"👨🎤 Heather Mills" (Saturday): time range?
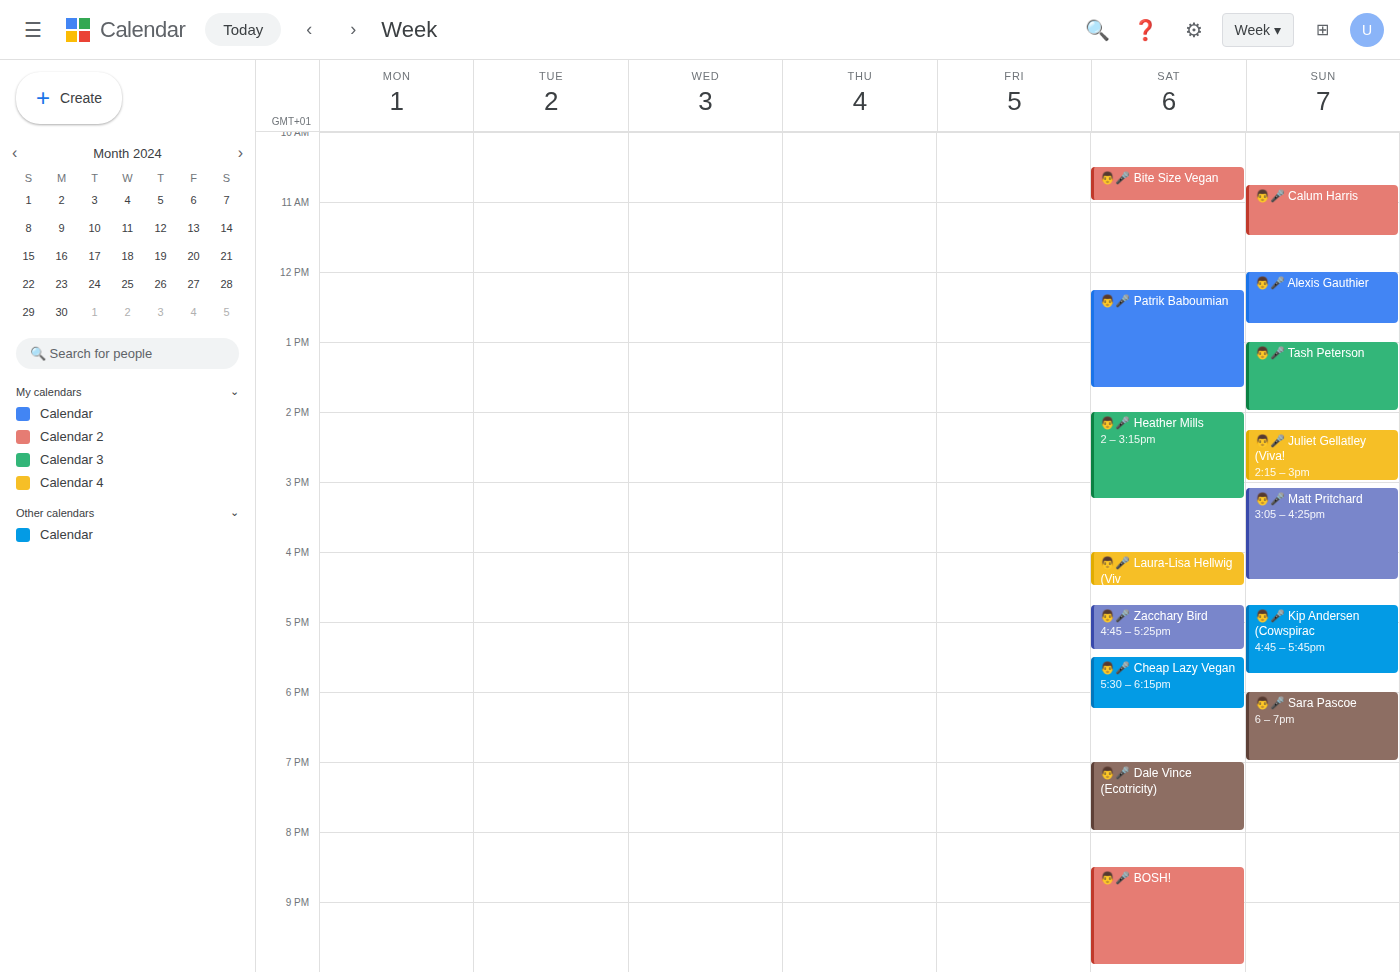
2:00 PM to 3:15 PM